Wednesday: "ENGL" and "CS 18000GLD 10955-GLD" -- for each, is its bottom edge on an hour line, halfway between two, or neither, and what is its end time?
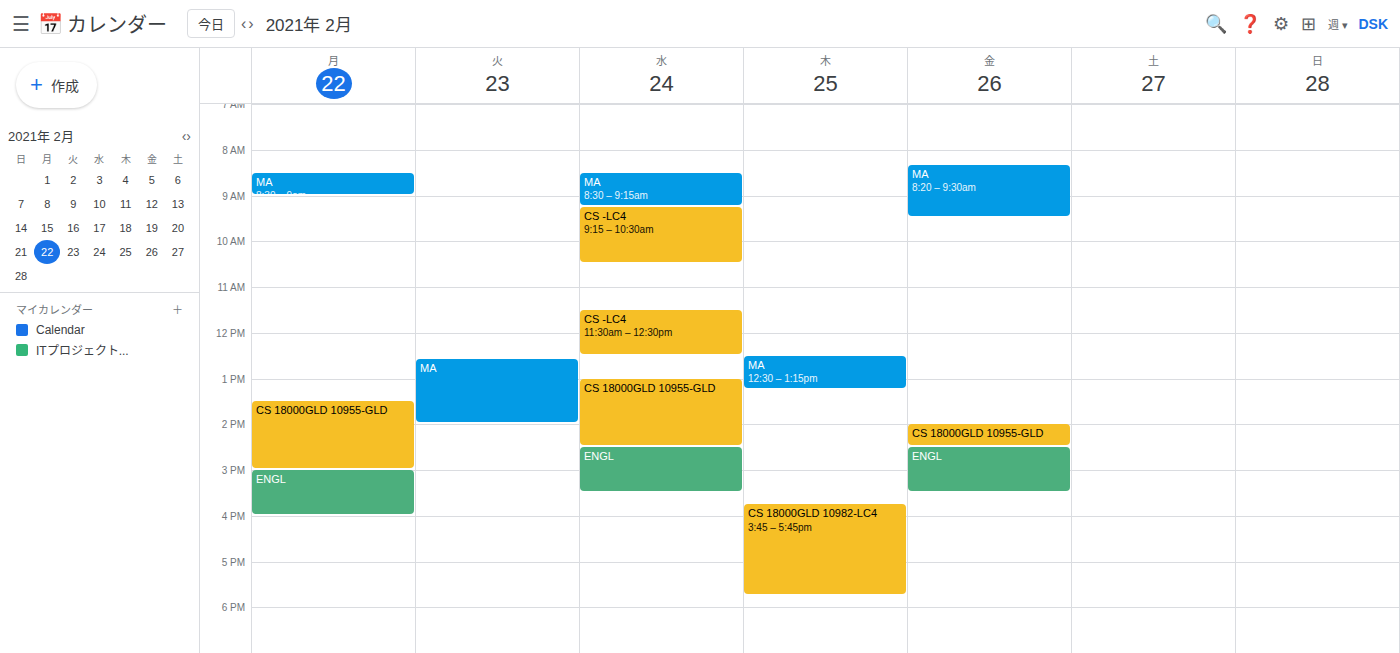
"ENGL": 3:30 PM, halfway between the 3 PM and 4 PM lines. "CS 18000GLD 10955-GLD": 2:30 PM, halfway between the 2 PM and 3 PM lines.